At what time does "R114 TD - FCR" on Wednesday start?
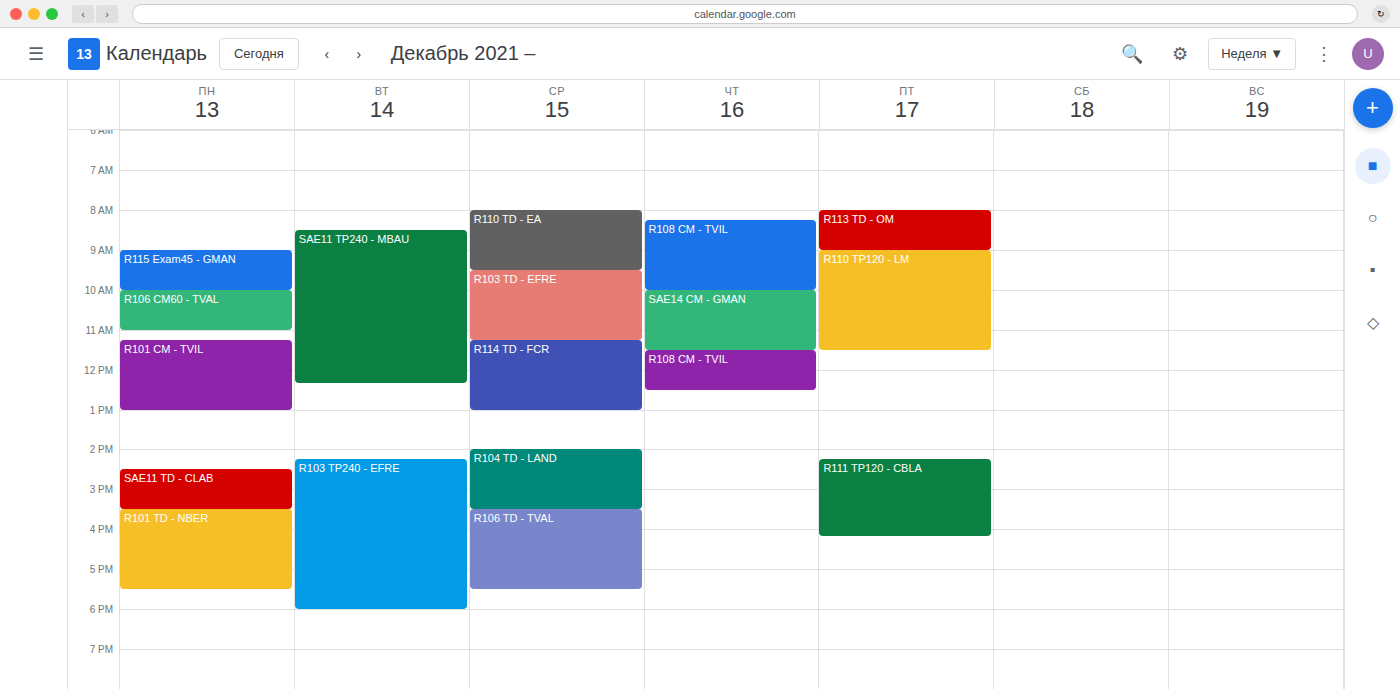
11:15